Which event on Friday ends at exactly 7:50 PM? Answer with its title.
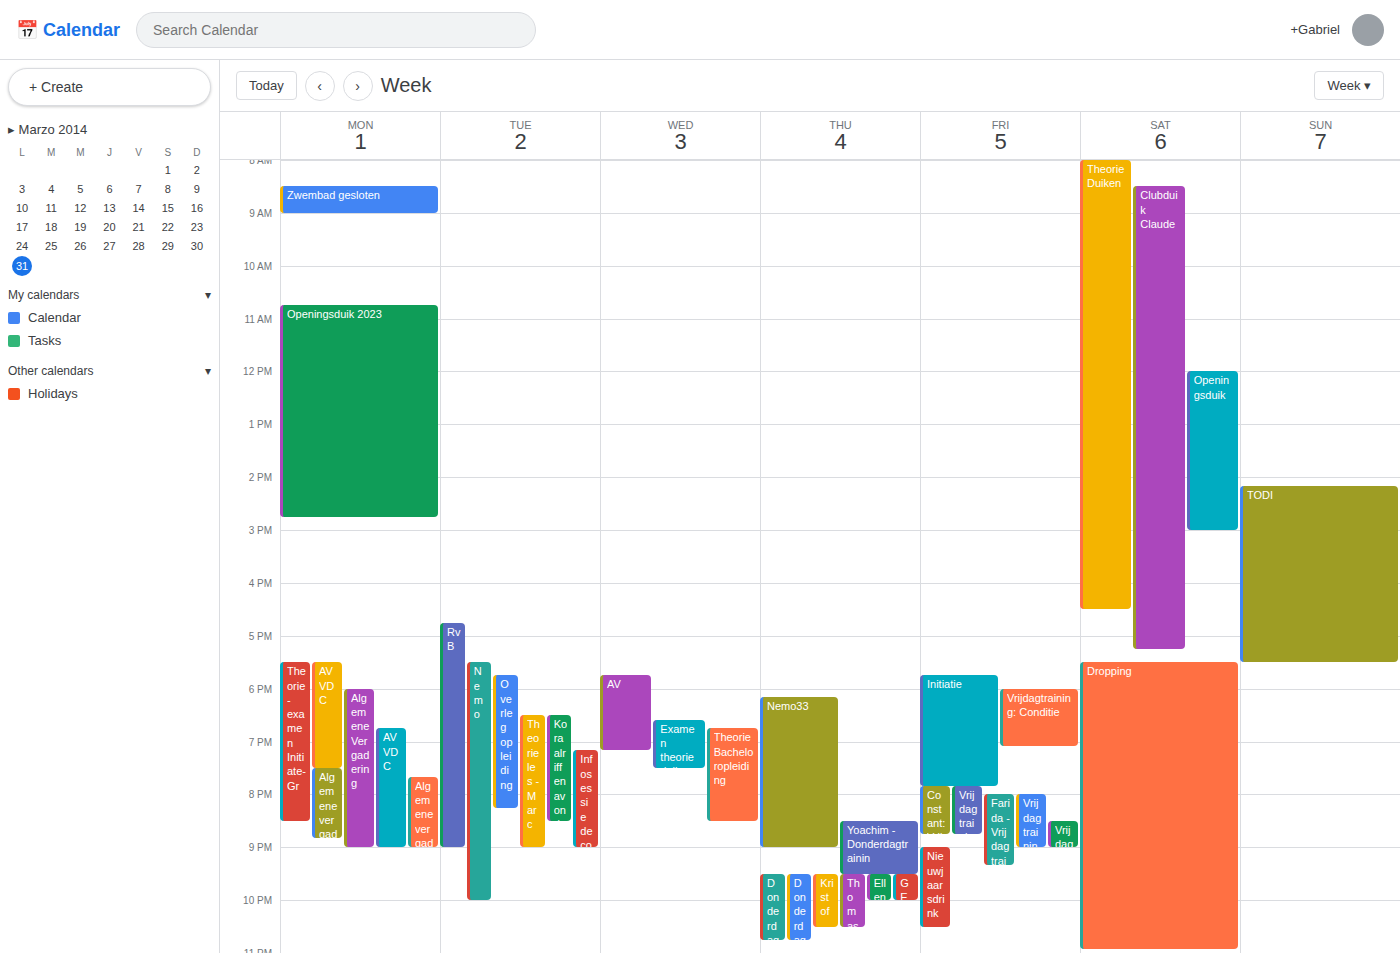
"Initiatie"